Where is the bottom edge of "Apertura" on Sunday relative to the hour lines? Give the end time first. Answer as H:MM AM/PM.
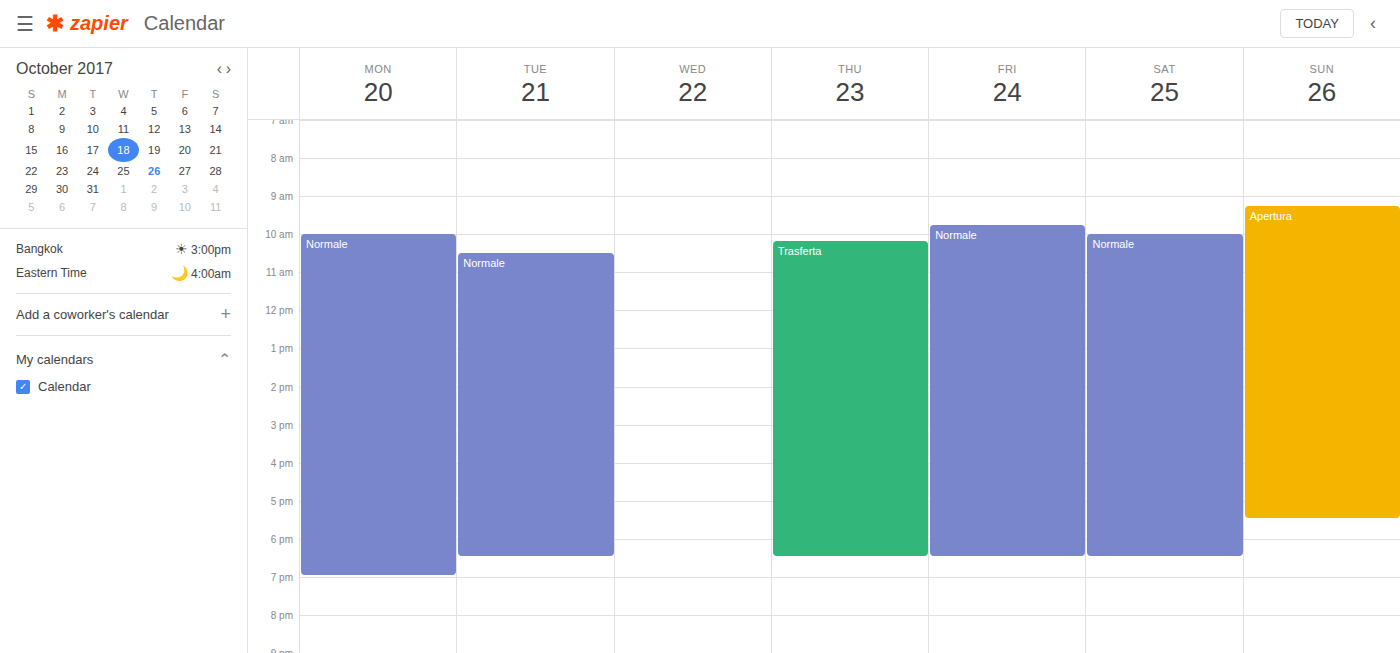
5:30 PM -- halfway between the 5 PM and 6 PM lines.